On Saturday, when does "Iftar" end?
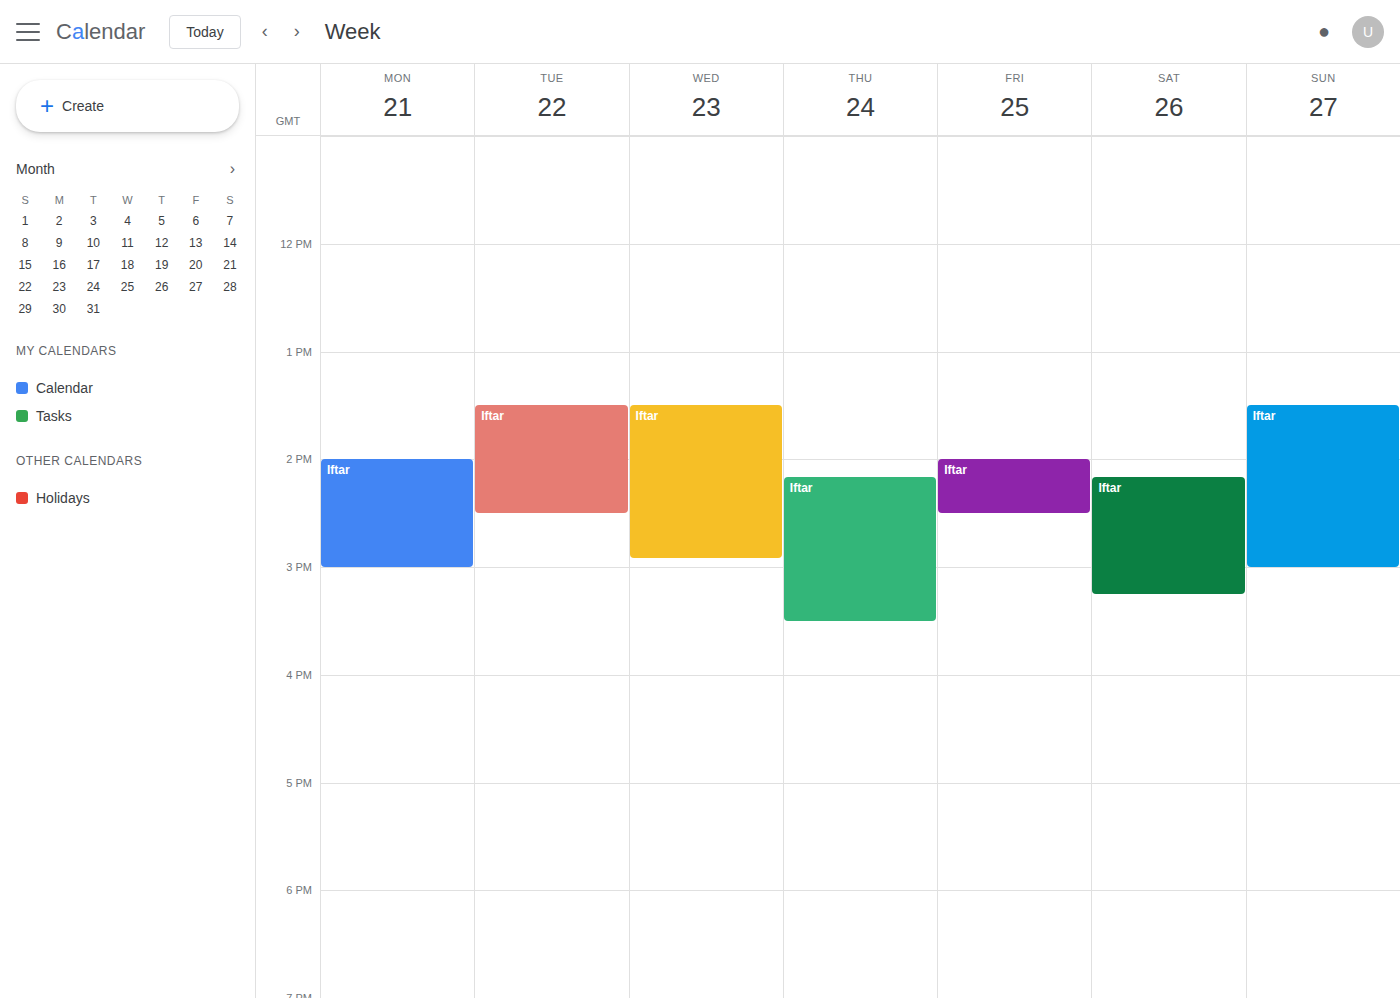
3:15 PM